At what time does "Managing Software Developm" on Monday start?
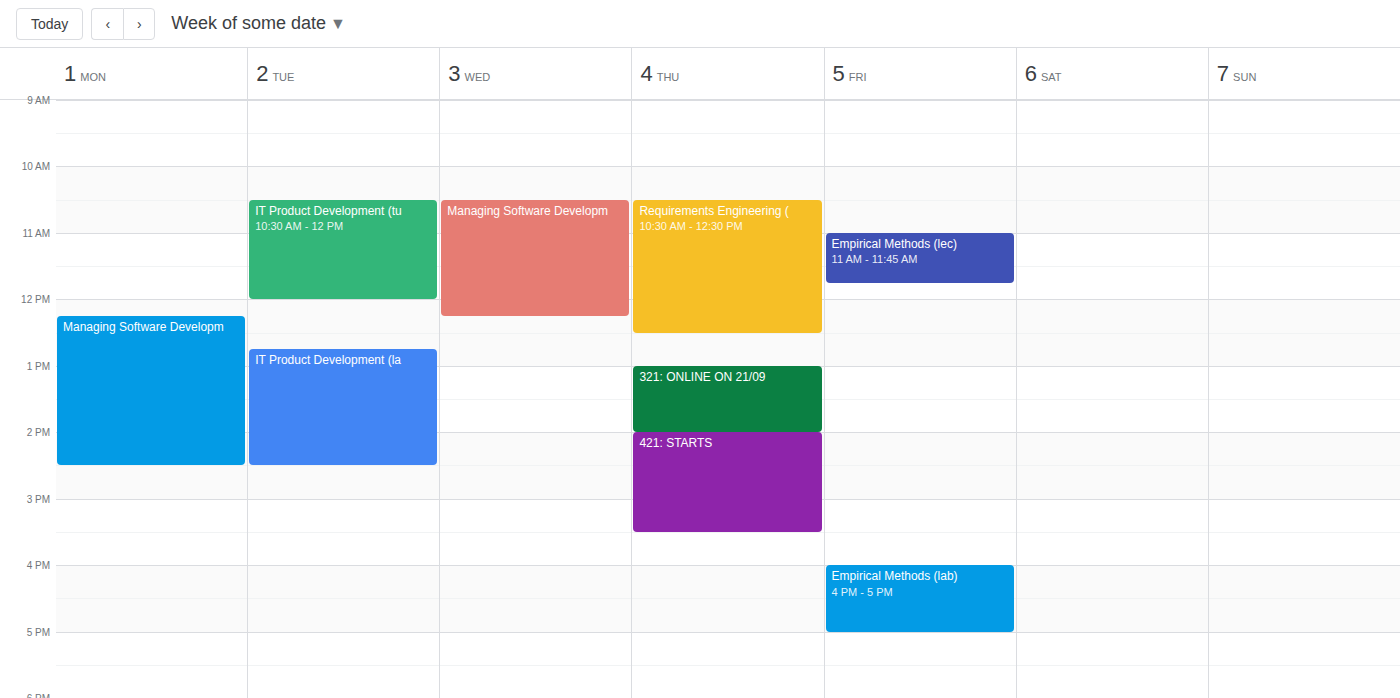
12:15